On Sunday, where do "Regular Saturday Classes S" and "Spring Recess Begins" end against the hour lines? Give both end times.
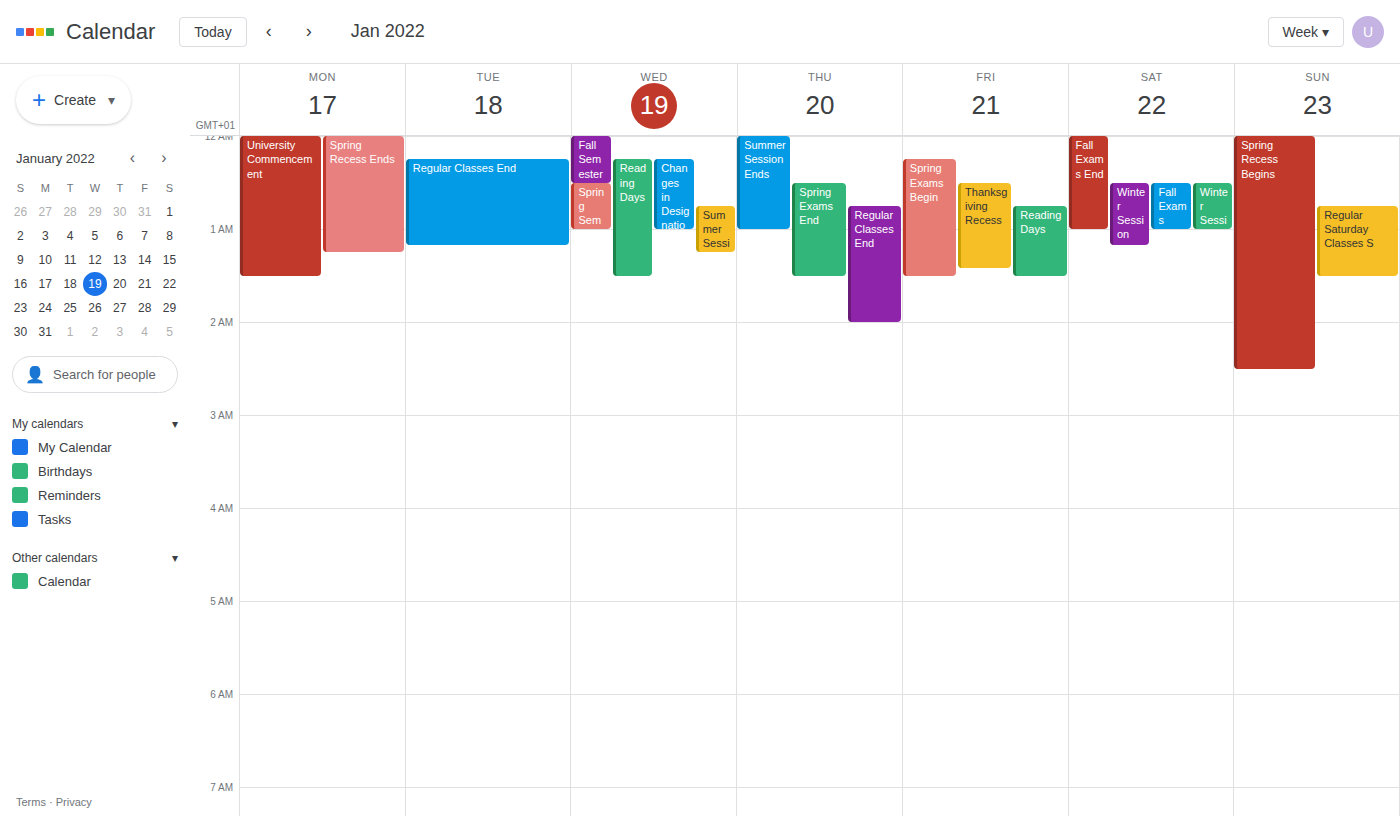
"Regular Saturday Classes S": 1:30 AM, halfway between the 1 AM and 2 AM lines. "Spring Recess Begins": 2:30 AM, halfway between the 2 AM and 3 AM lines.